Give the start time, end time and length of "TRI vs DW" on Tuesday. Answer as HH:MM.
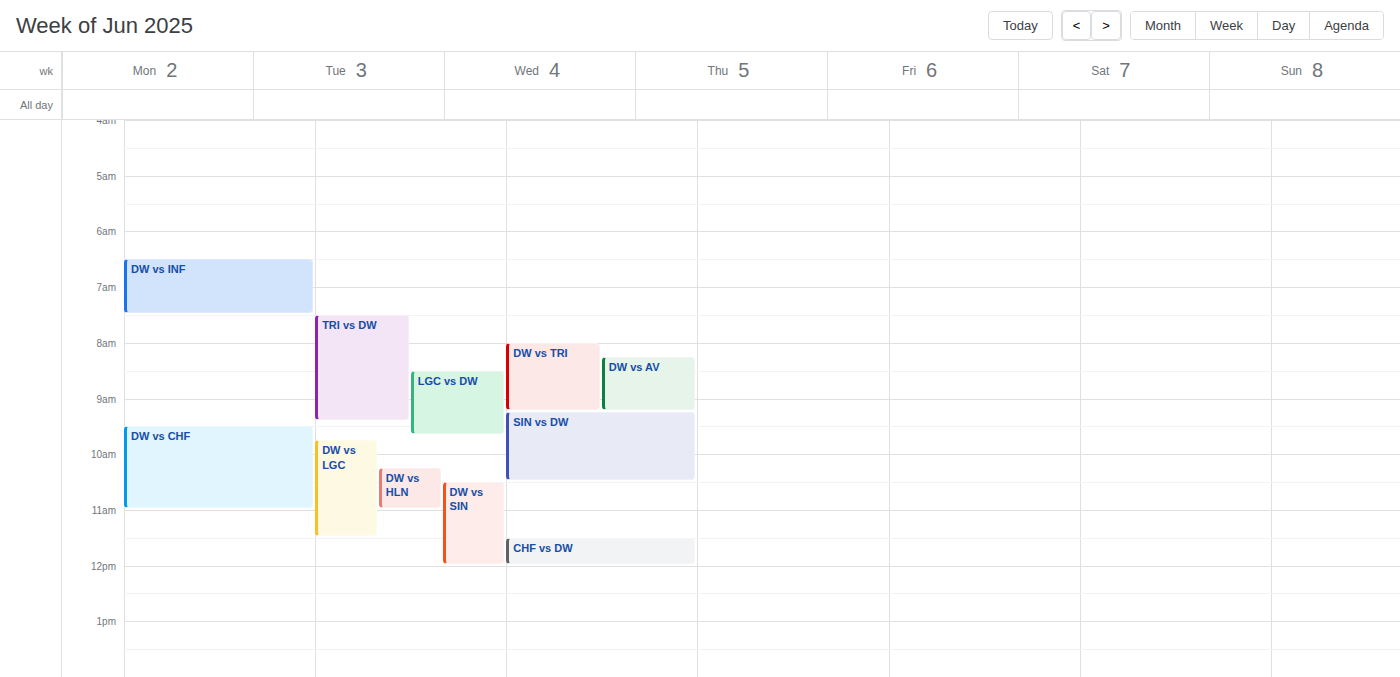
07:30 to 09:25, 1 hour 55 minutes